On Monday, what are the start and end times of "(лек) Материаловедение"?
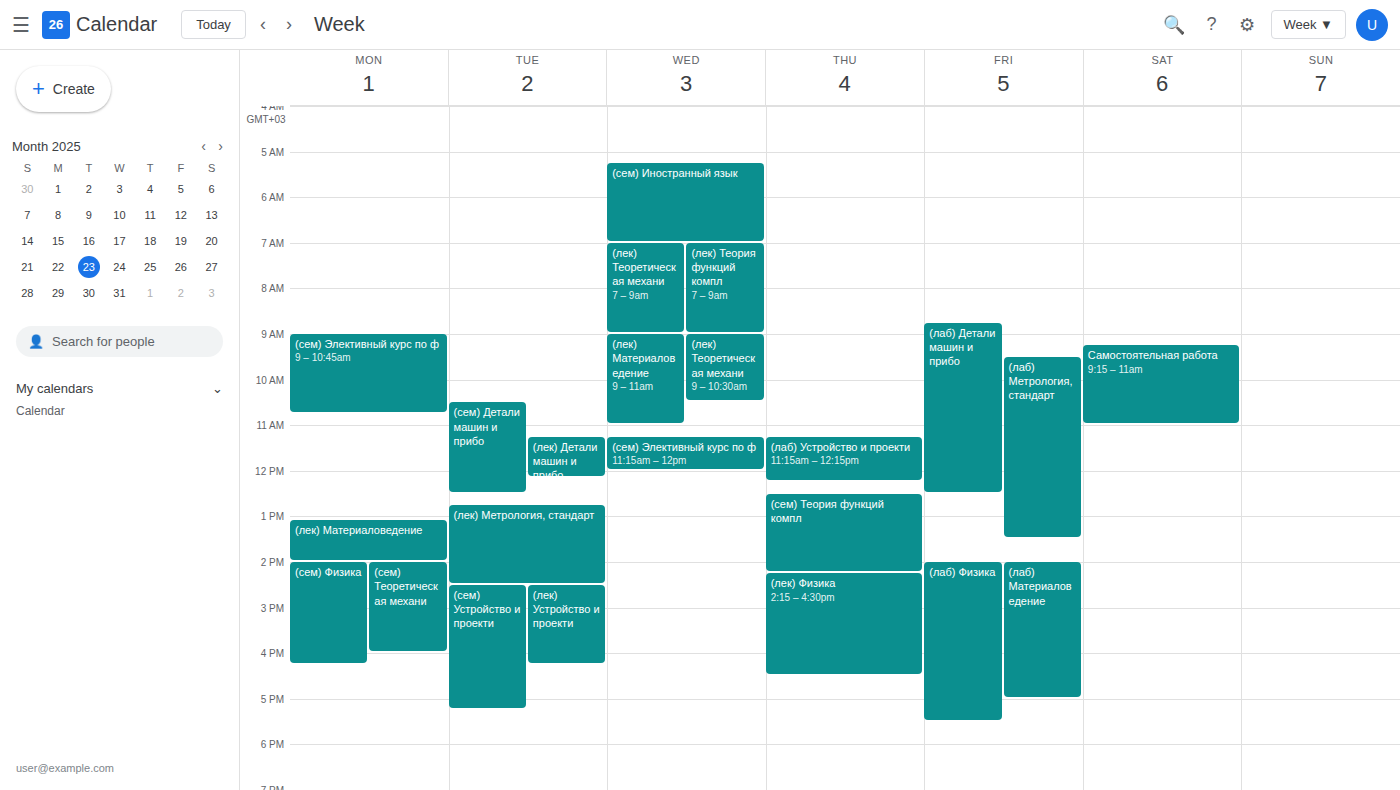
1:05 PM to 2:00 PM